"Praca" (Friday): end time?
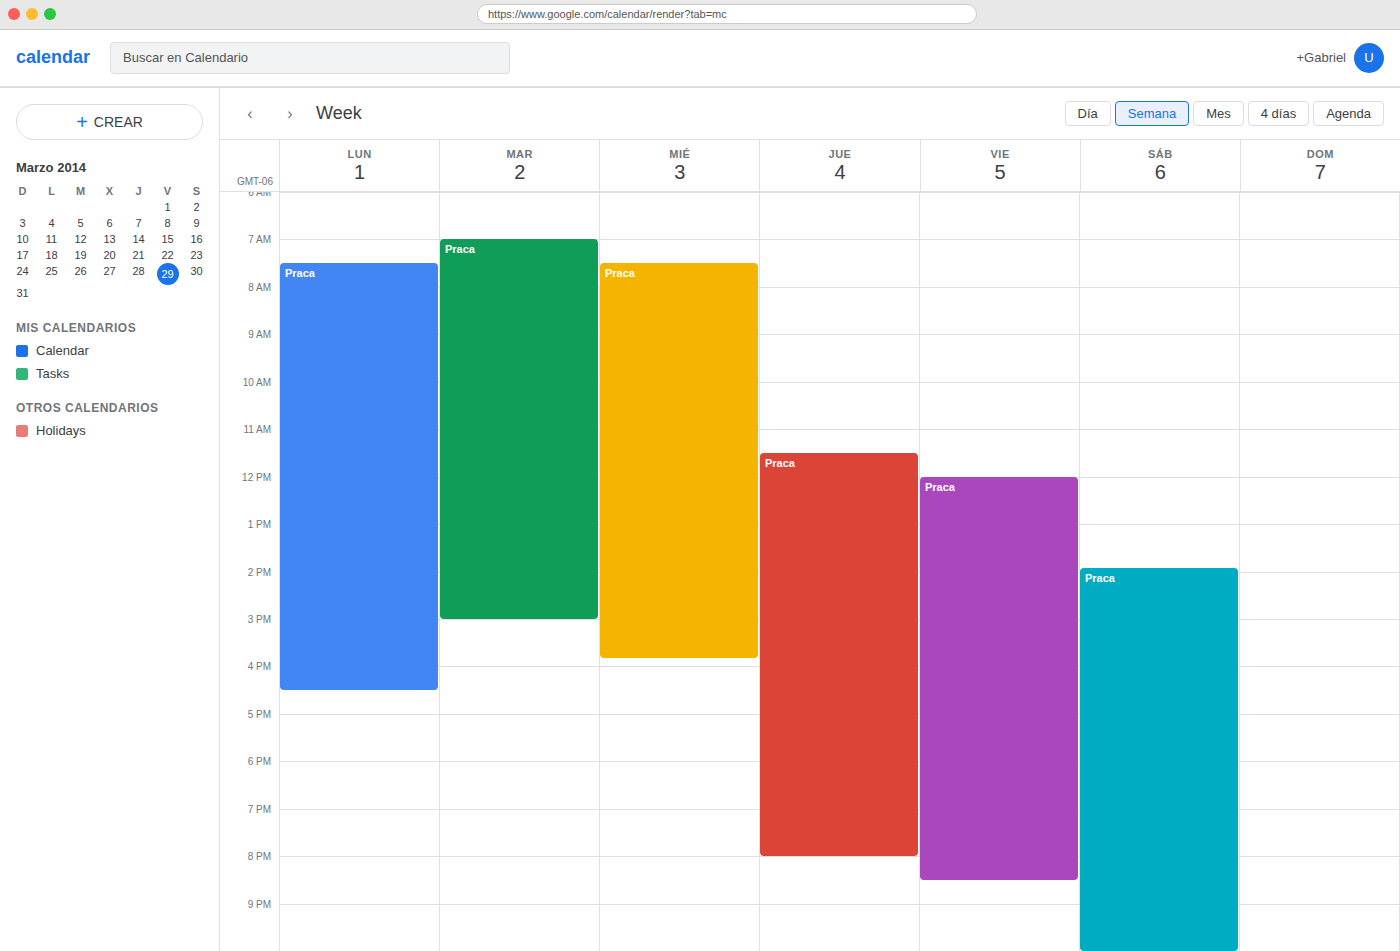
8:30 PM